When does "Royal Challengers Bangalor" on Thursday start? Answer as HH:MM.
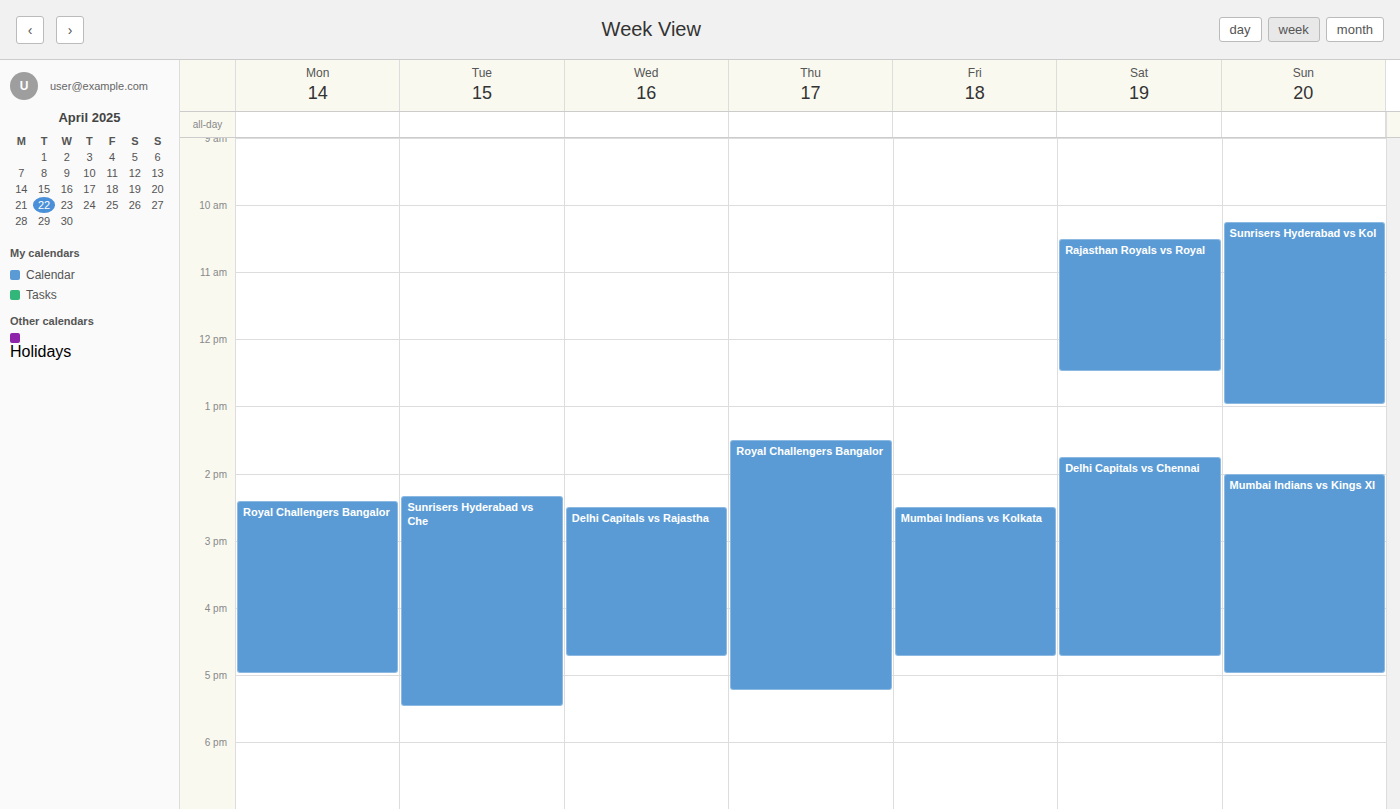
13:30